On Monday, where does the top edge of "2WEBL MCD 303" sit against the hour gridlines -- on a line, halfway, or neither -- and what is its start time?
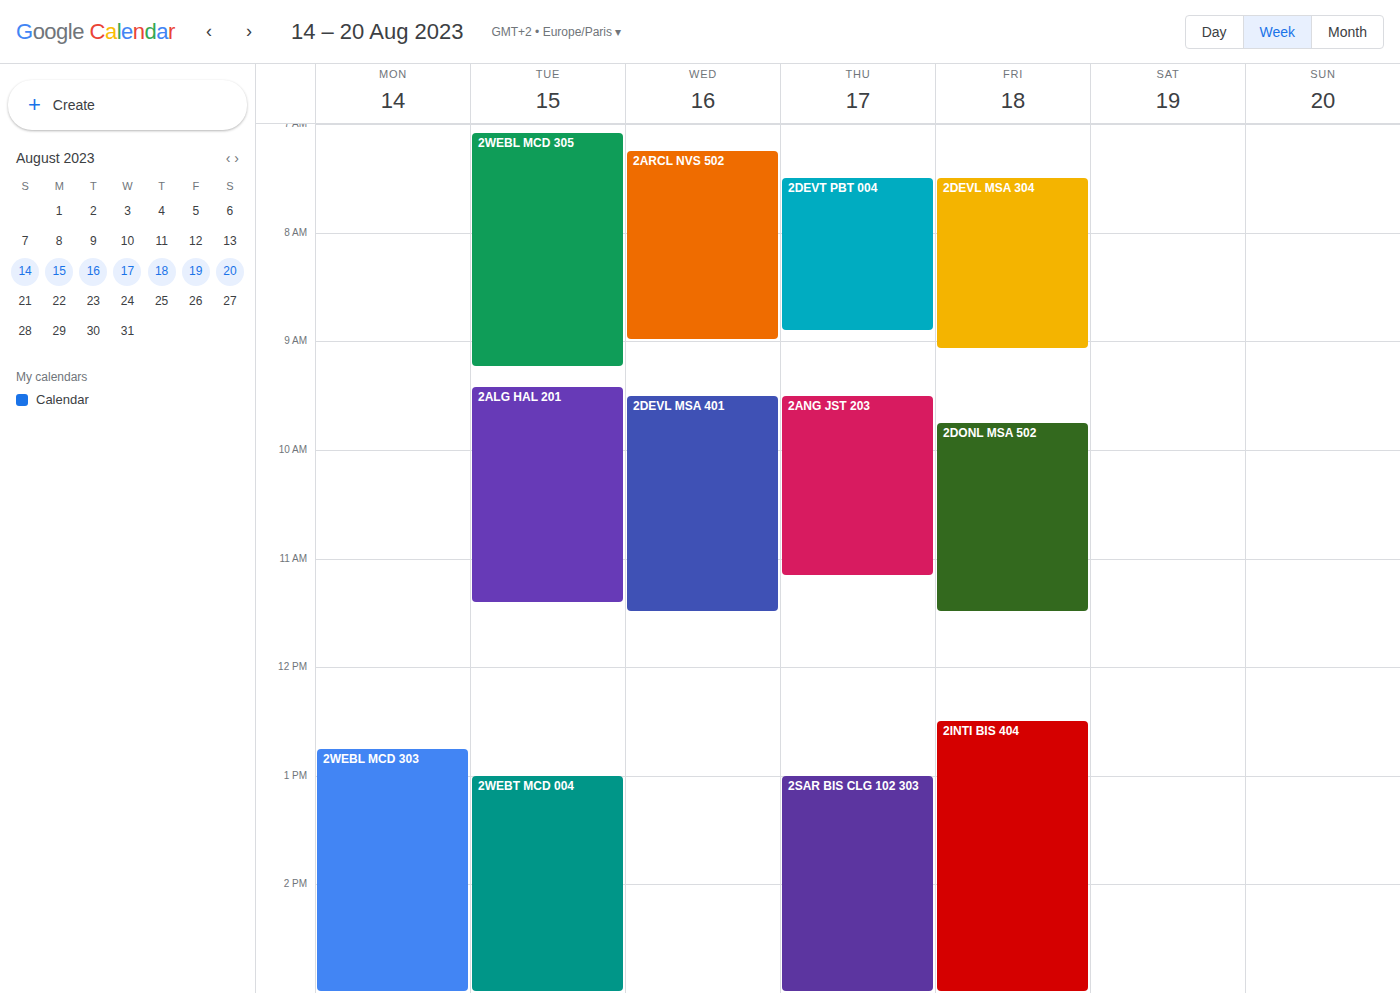
12:45 -- neither: three quarters of the way from the 12:00 line to the 13:00 line.